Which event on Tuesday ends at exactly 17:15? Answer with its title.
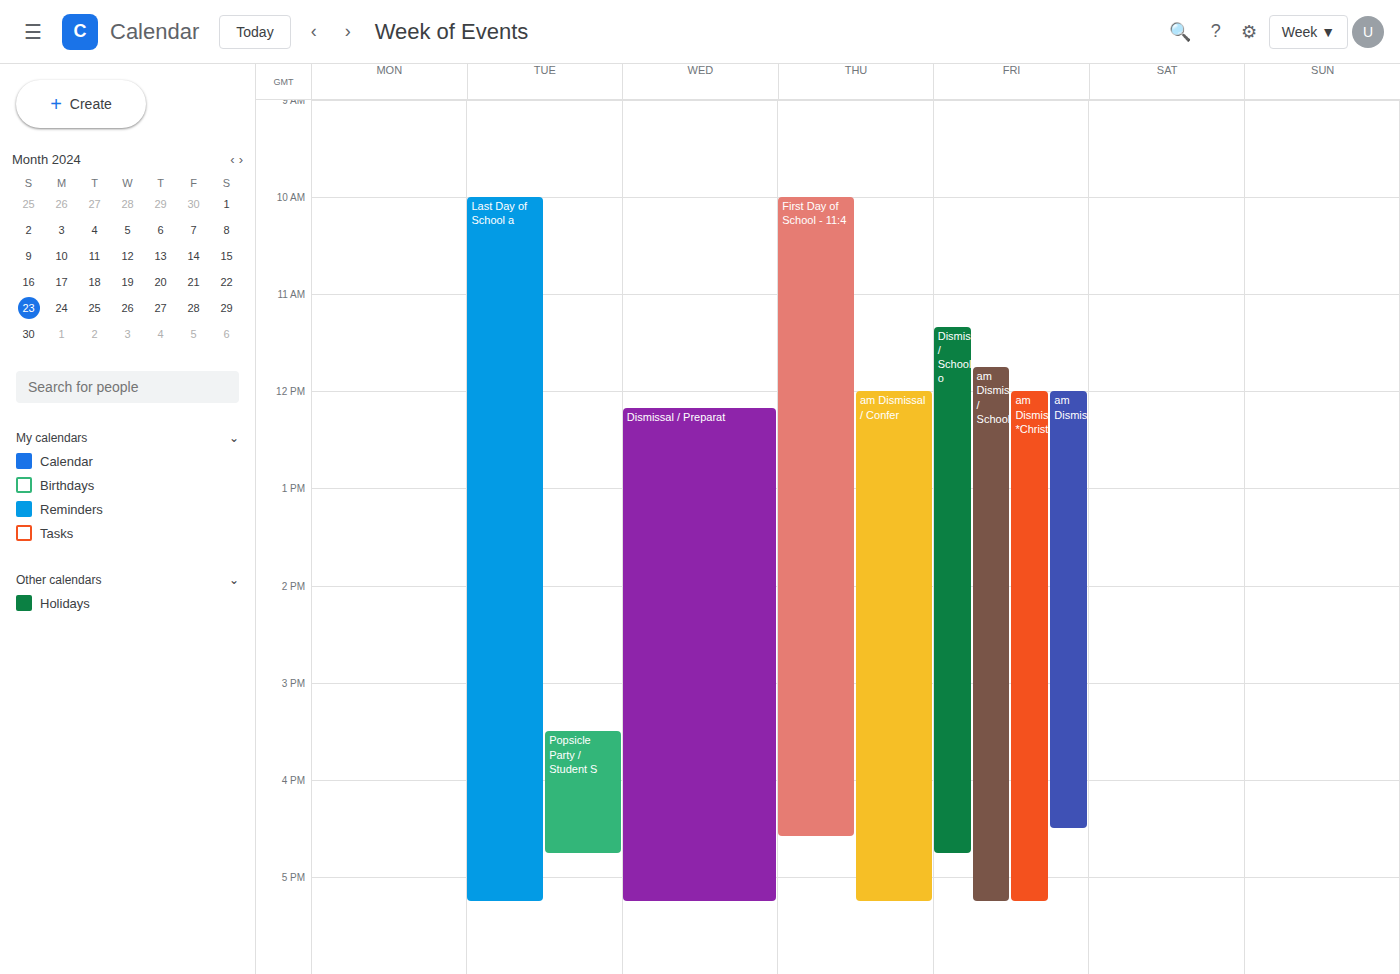
"Last Day of School a"